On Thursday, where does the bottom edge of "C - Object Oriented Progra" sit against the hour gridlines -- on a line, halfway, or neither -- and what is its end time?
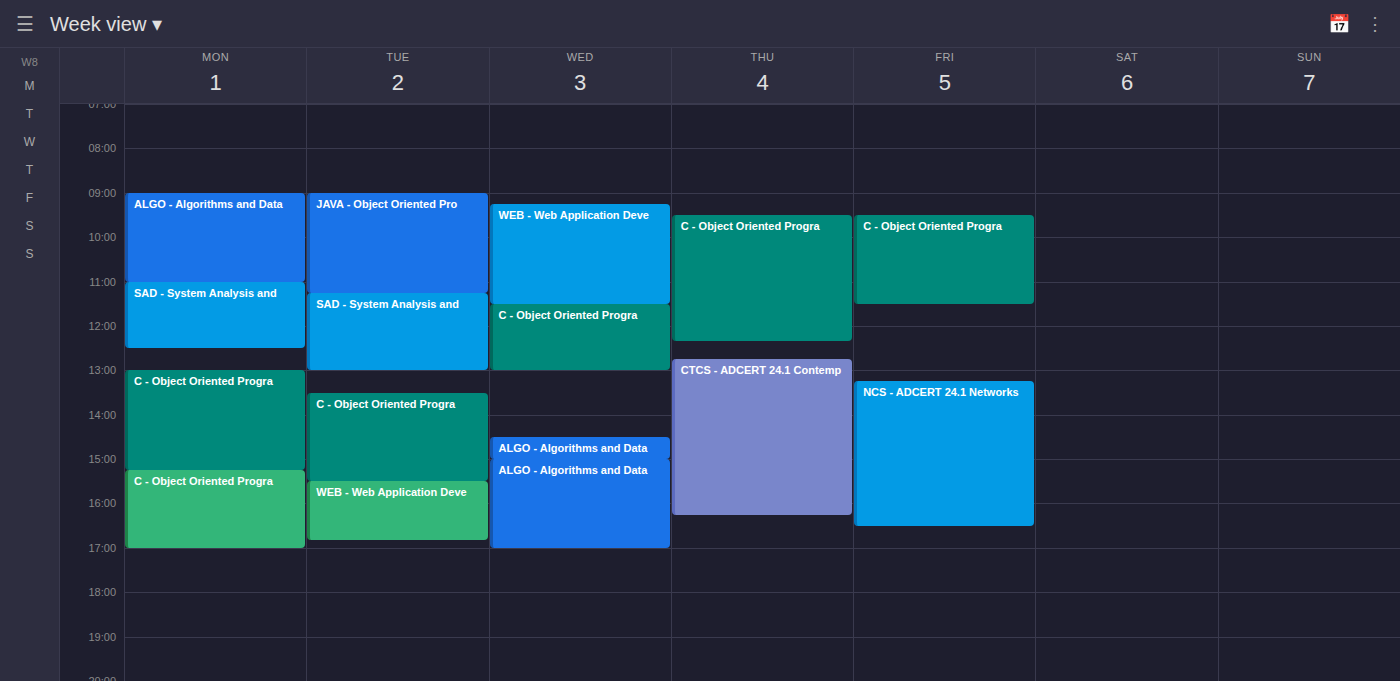
12:20 PM -- neither: 20 minutes below the 12 PM line and 40 minutes above the 1 PM line.